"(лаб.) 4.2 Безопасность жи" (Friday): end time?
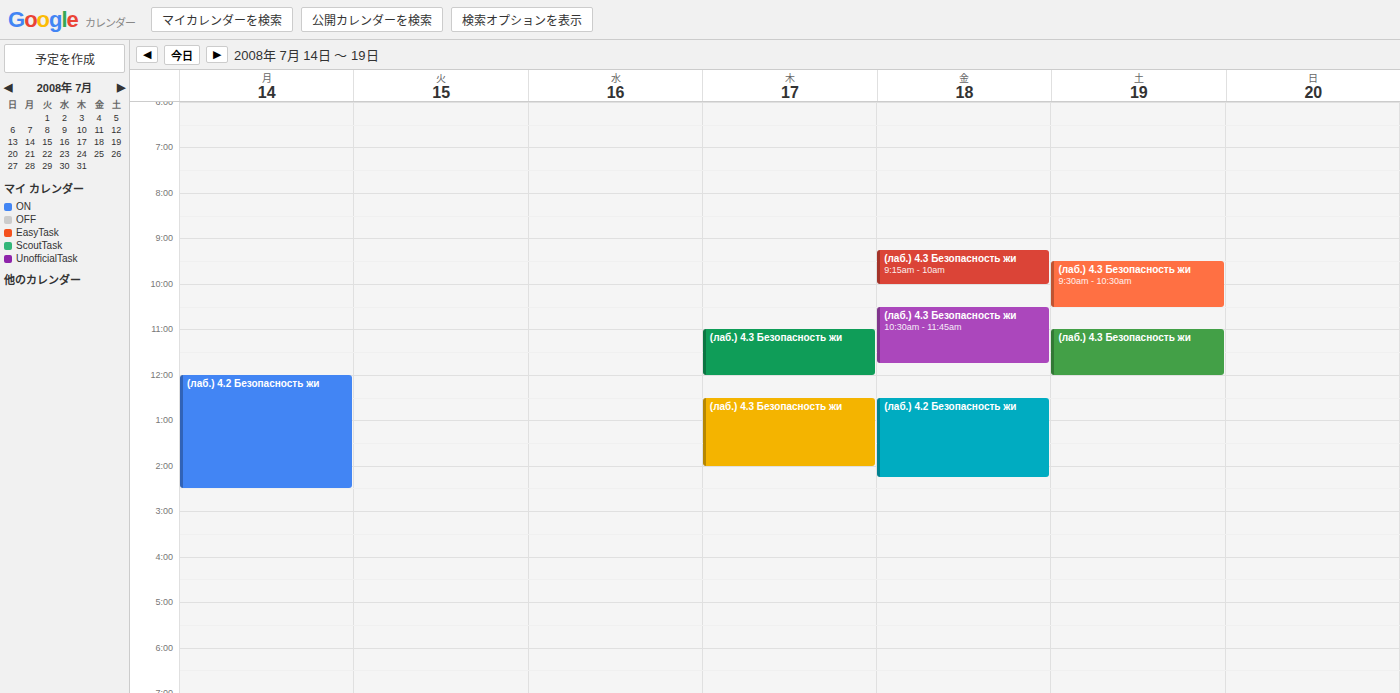
2:15 PM